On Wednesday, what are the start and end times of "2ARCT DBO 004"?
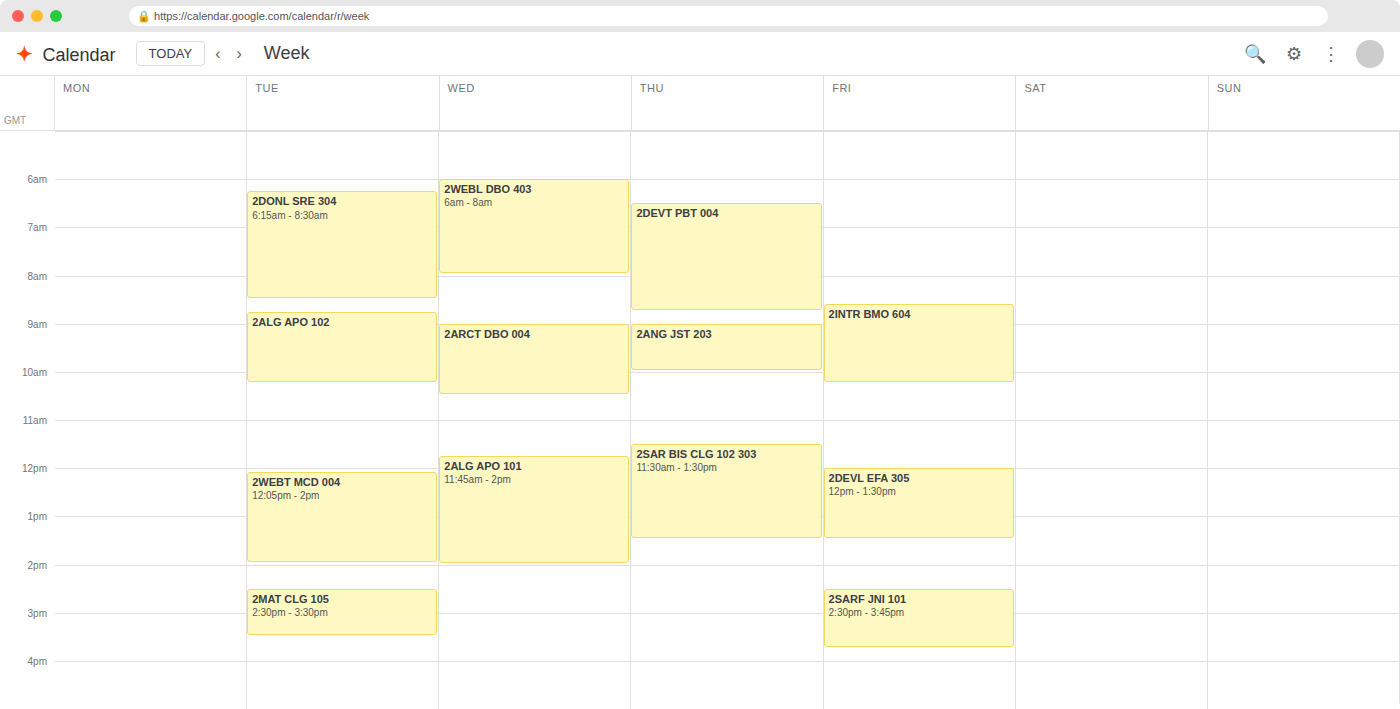
9:00 AM to 10:30 AM